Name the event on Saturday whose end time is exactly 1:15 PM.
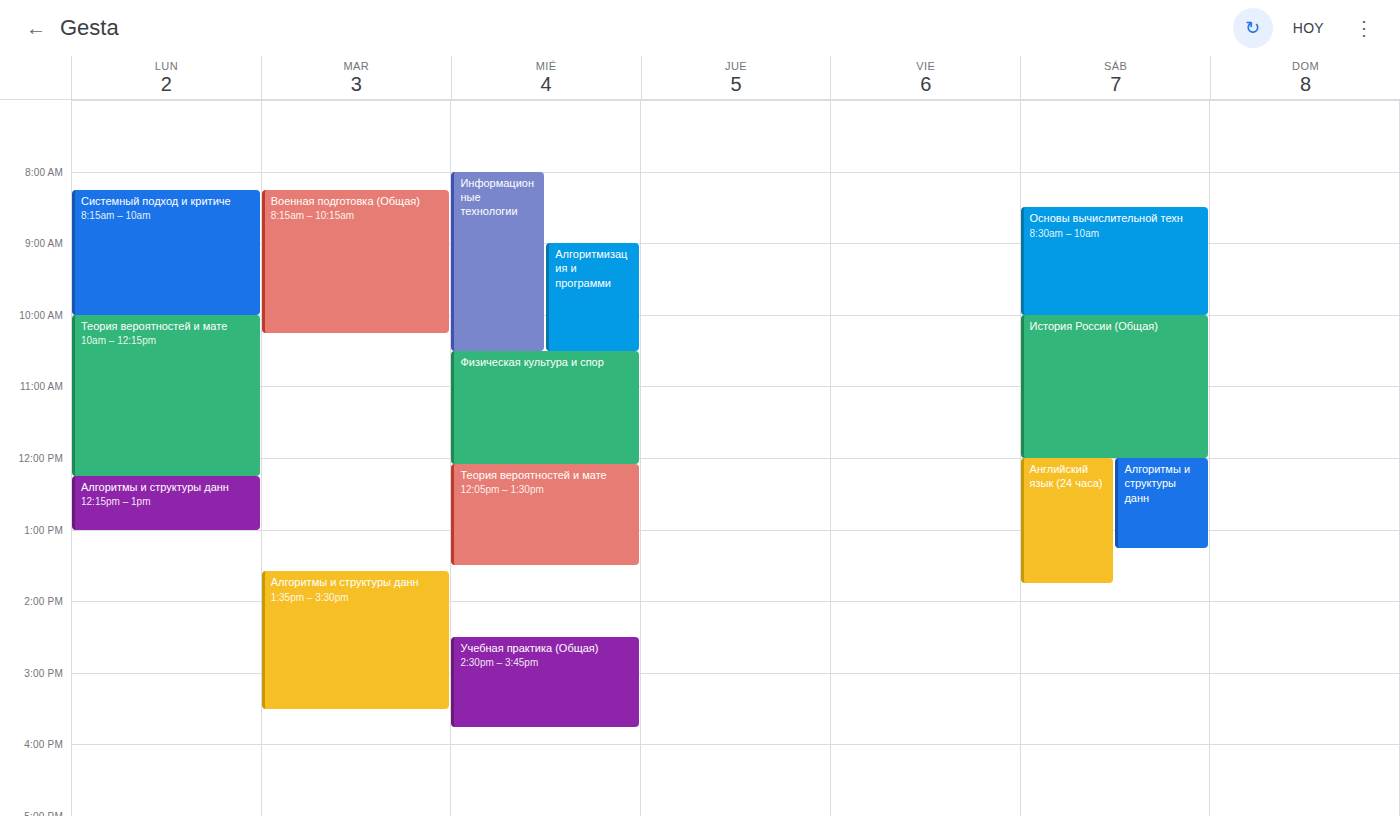
"Алгоритмы и структуры данн"